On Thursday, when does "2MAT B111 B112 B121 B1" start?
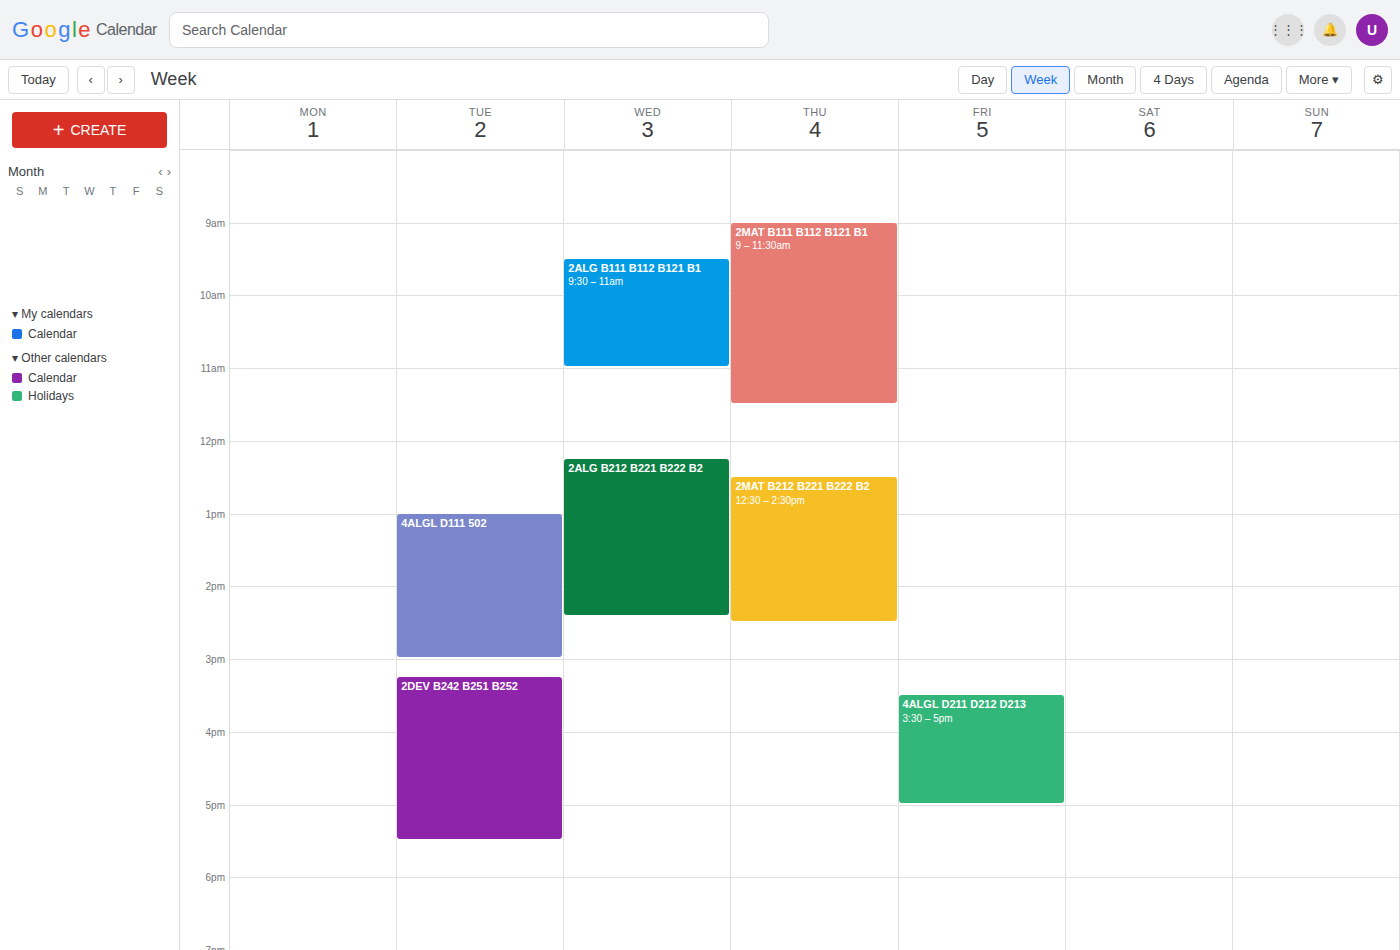
9:00 AM